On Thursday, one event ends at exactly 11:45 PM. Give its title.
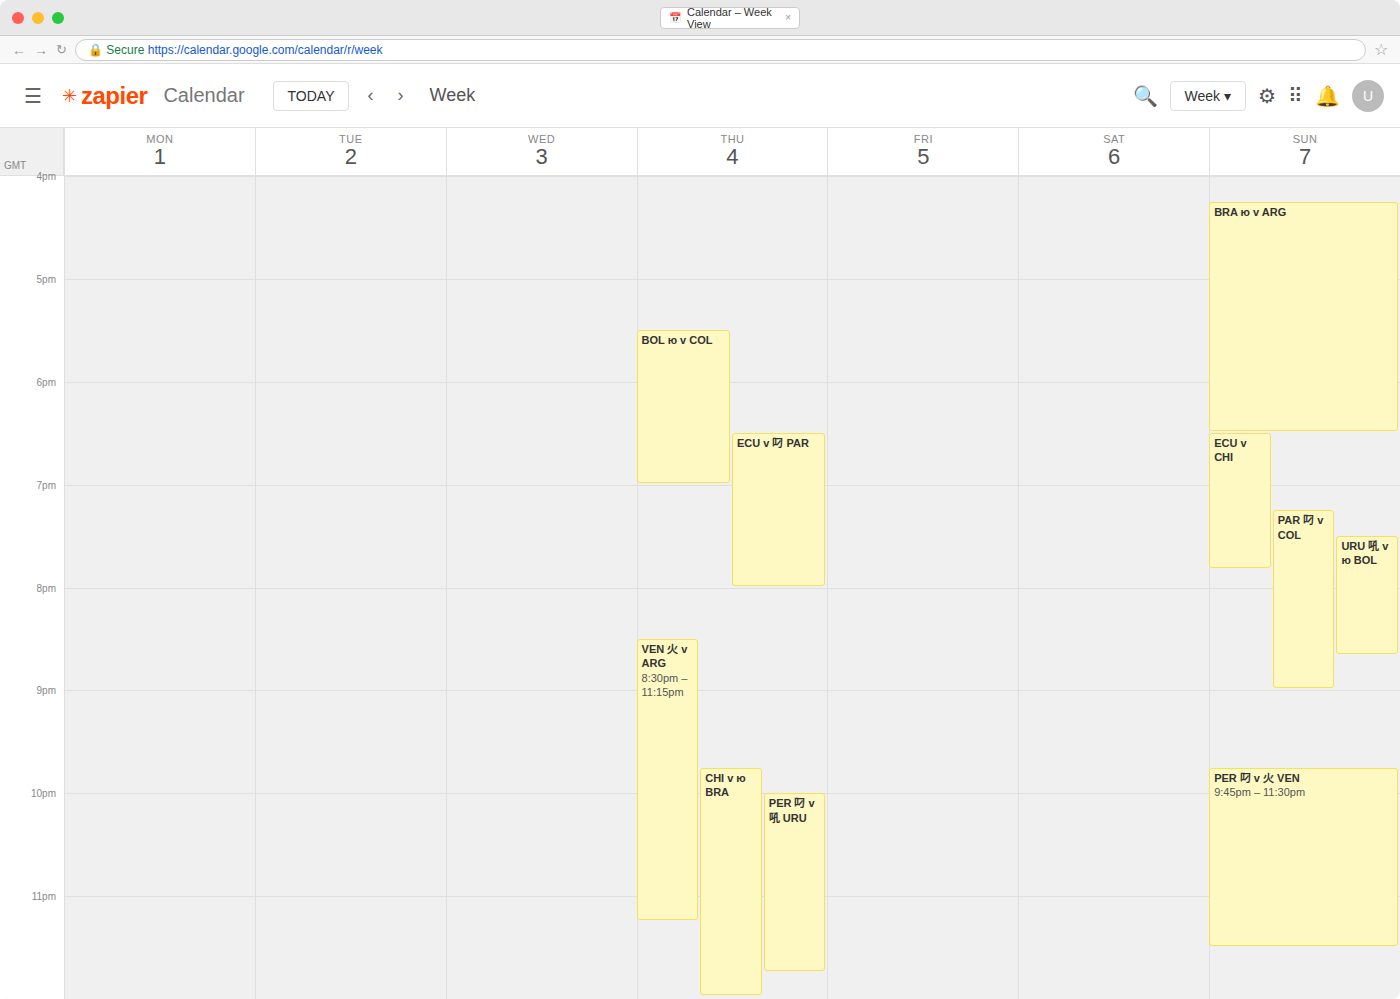
"PER 叼 v 吼 URU"